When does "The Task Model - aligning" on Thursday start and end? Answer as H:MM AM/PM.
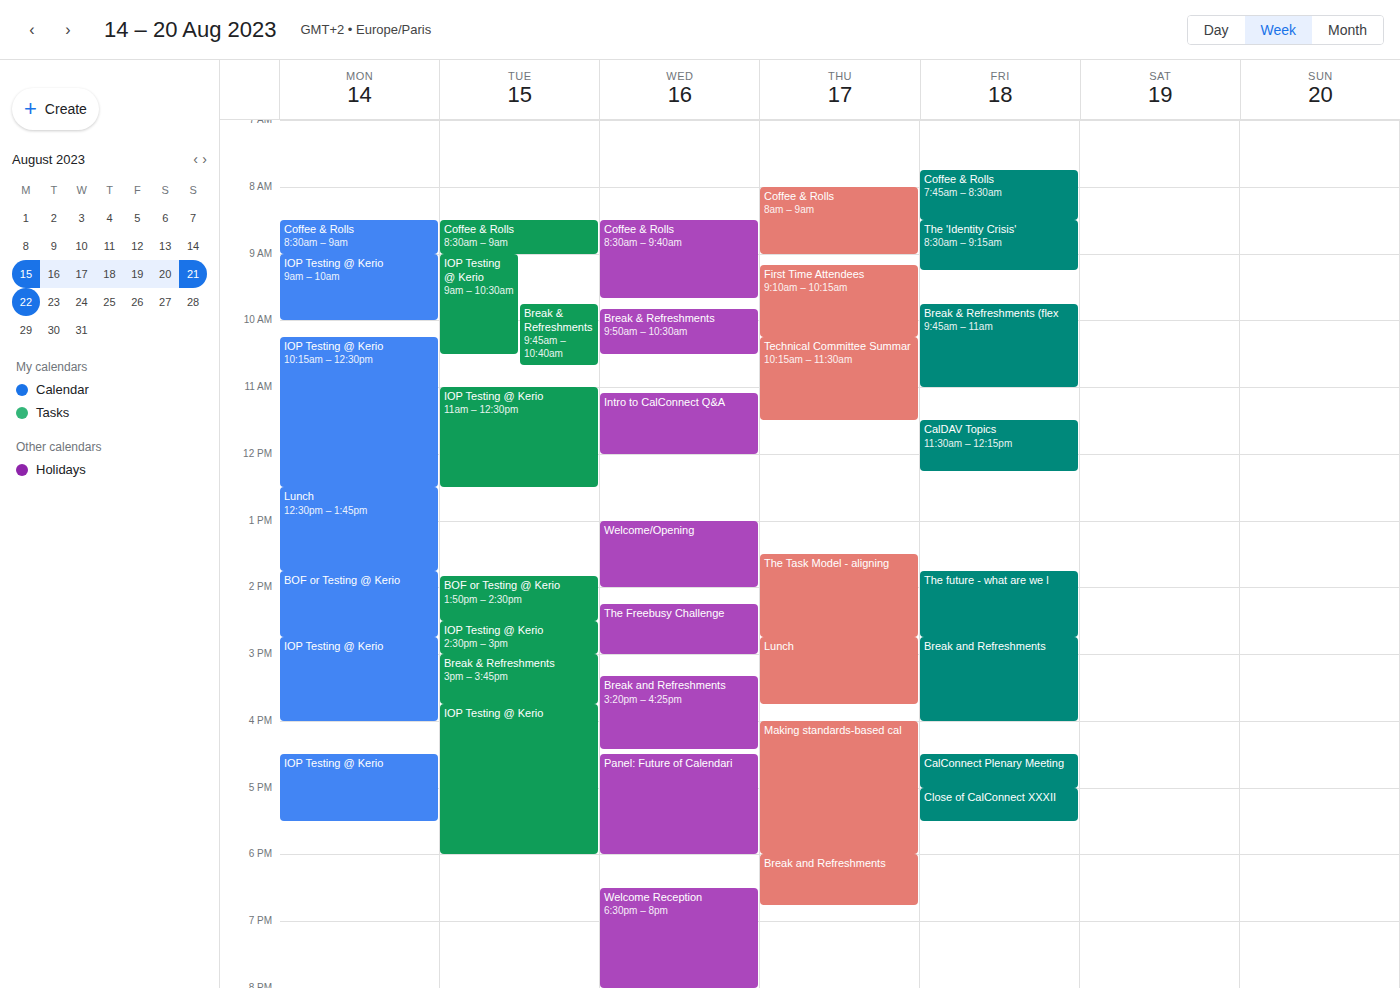
1:30 PM to 2:45 PM